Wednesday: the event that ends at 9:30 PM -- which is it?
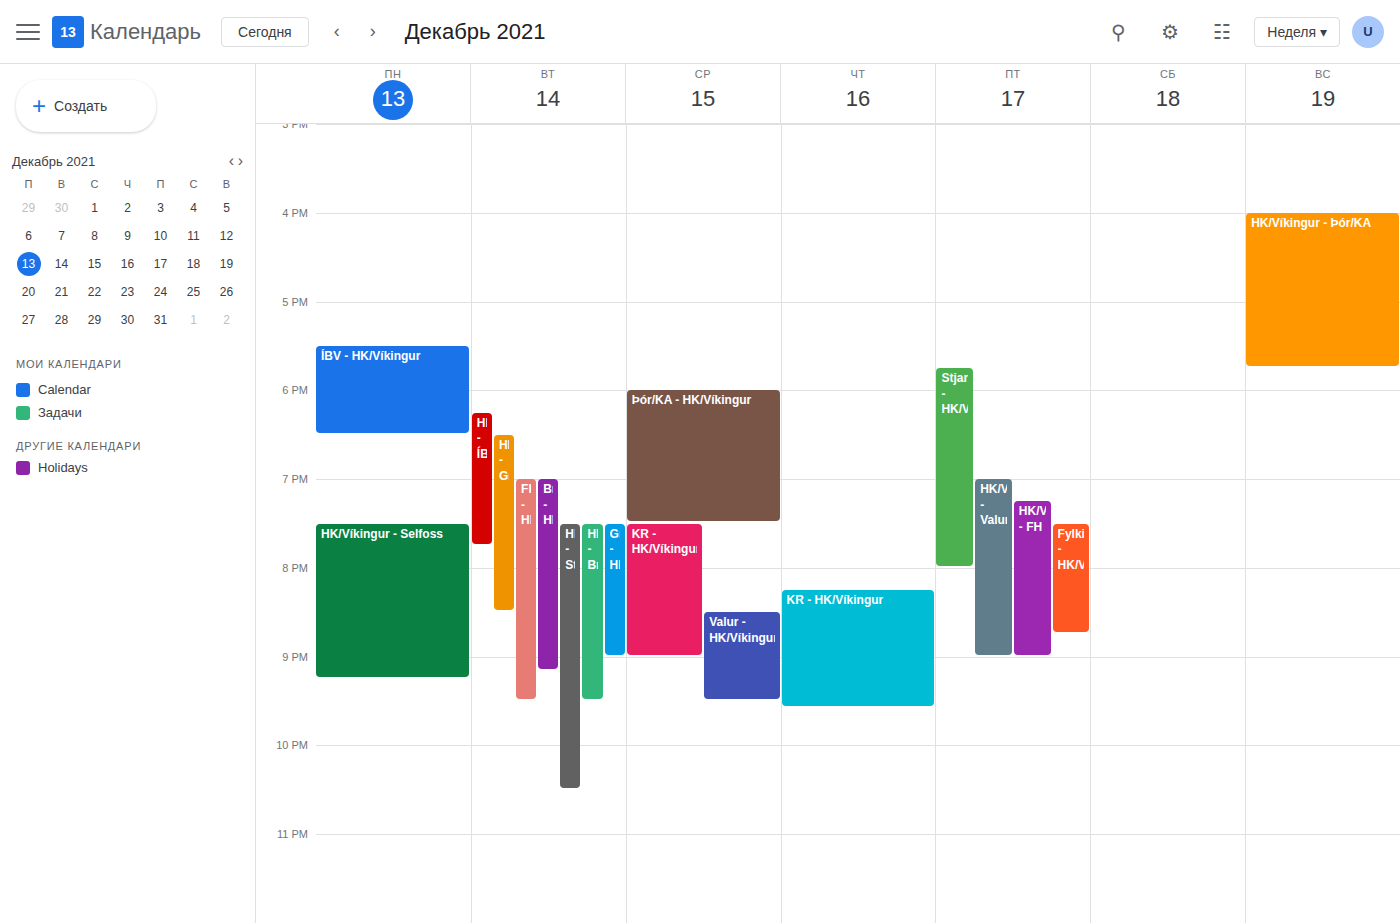
"Valur - HK/Víkingur"